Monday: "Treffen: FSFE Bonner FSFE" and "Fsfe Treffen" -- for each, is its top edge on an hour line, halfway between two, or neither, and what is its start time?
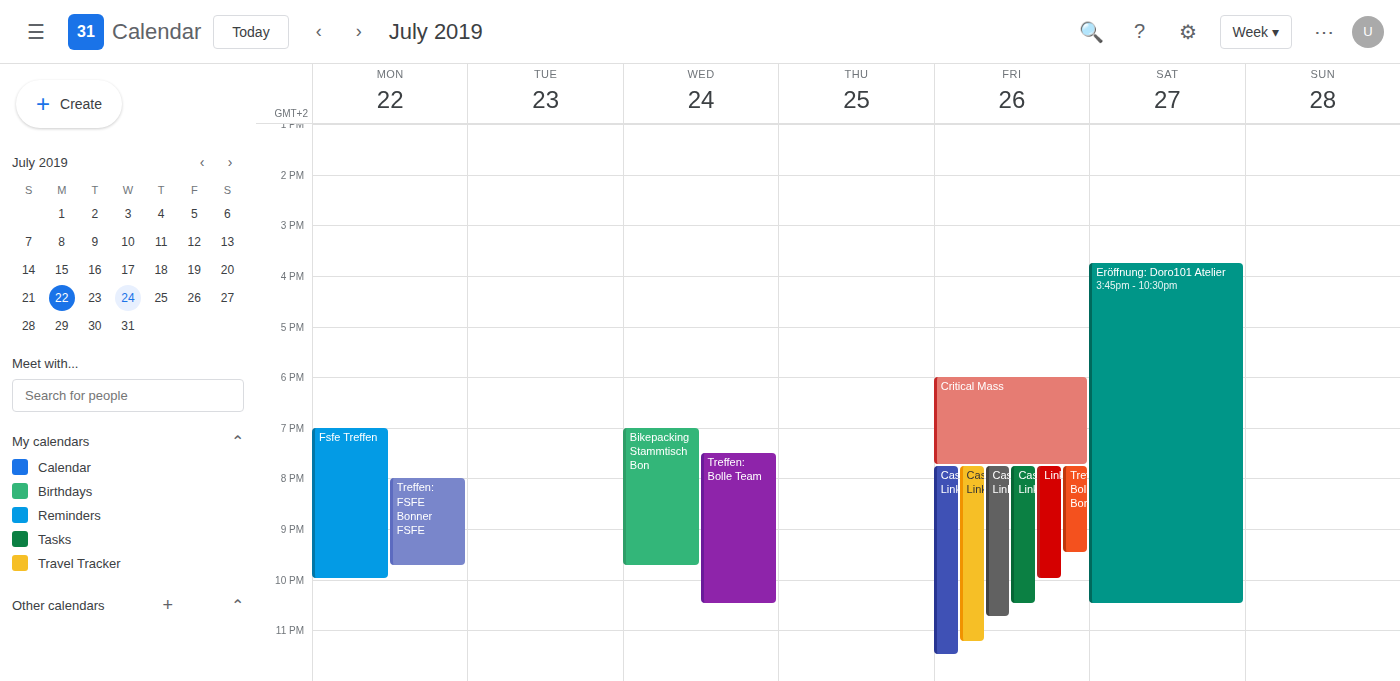
"Treffen: FSFE Bonner FSFE": 8:00 PM, exactly on the 8 PM line. "Fsfe Treffen": 7:00 PM, exactly on the 7 PM line.